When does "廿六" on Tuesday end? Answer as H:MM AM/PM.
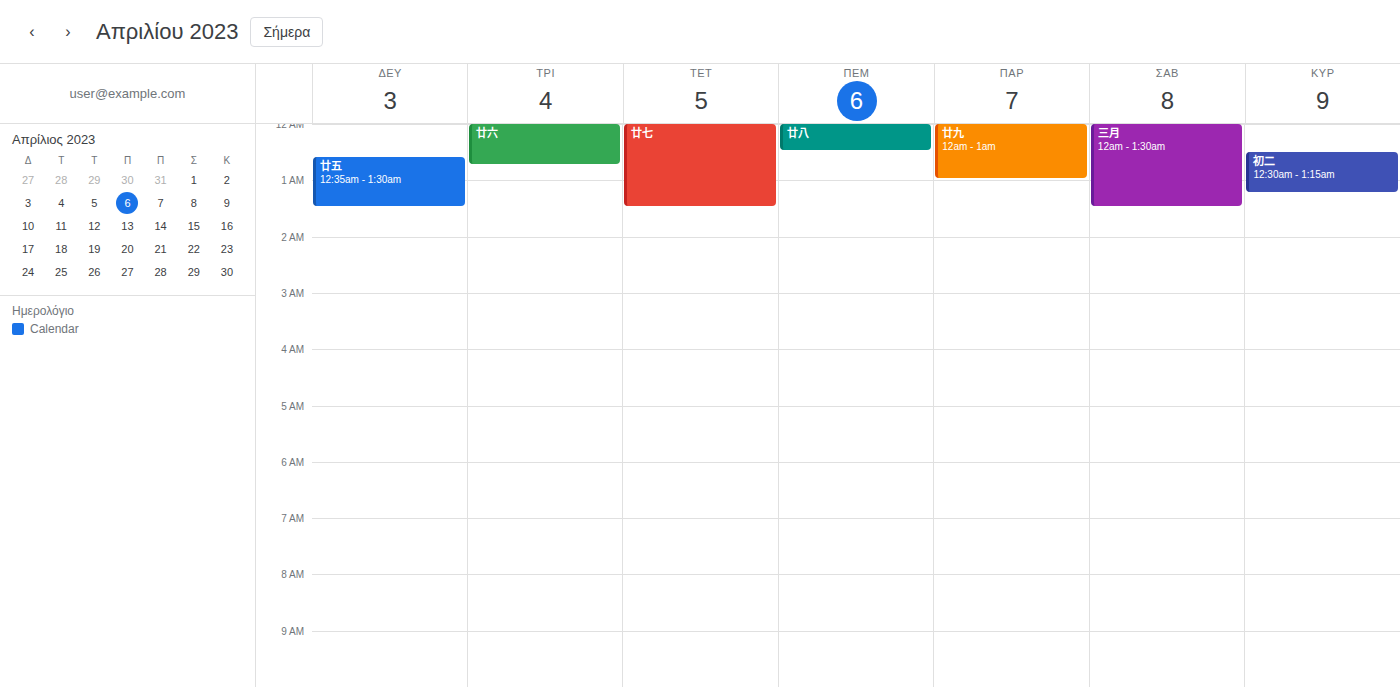
12:45 AM